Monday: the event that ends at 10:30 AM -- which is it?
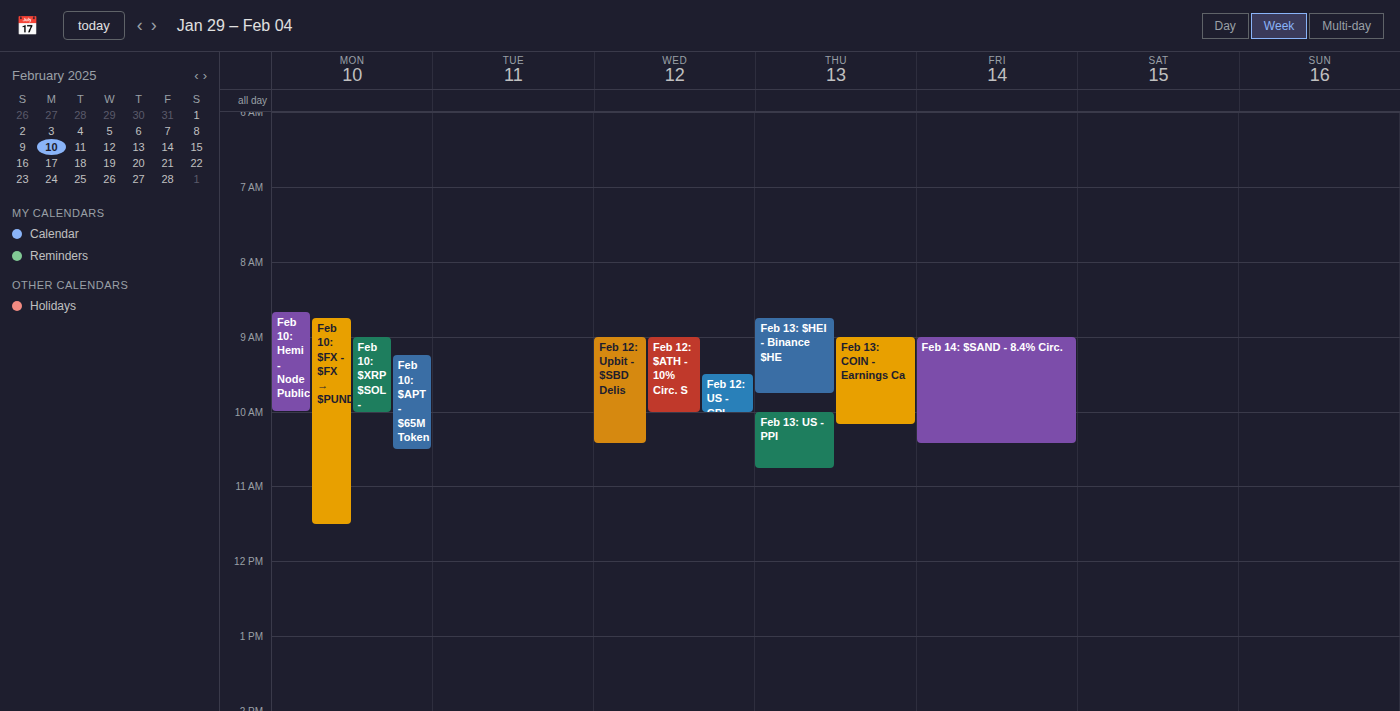
"Feb 10: $APT - $65M Token"